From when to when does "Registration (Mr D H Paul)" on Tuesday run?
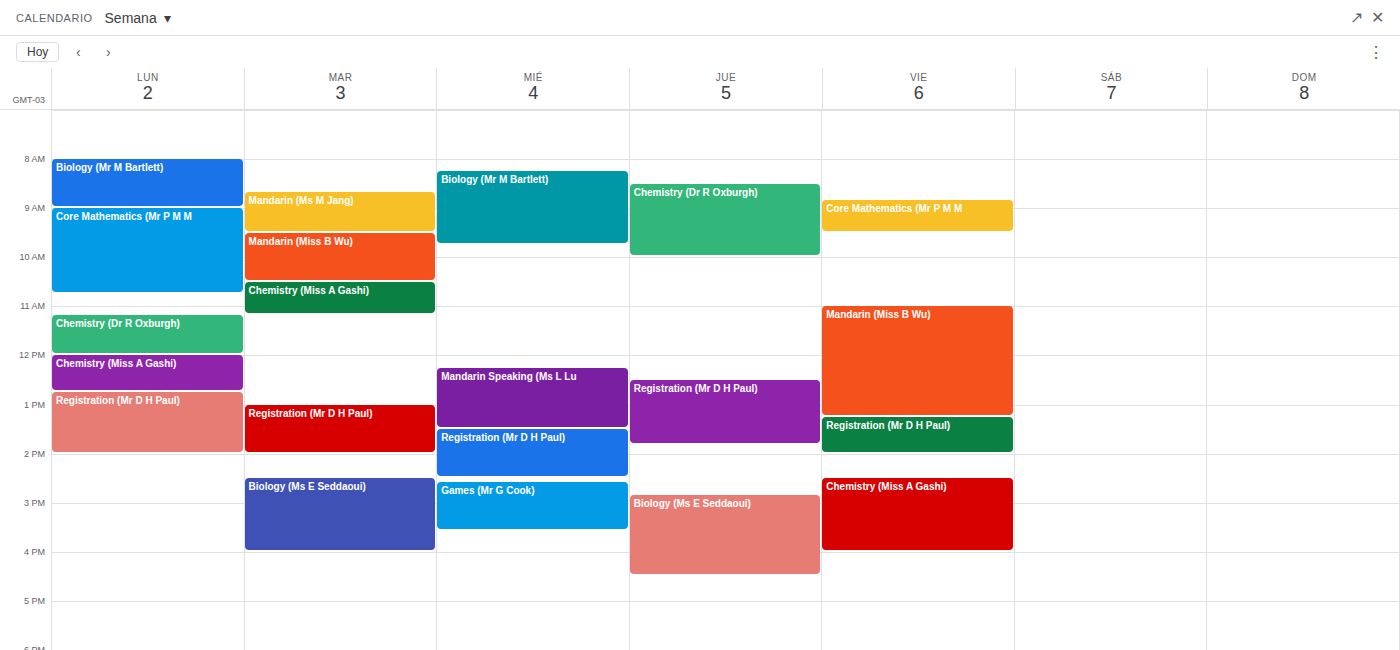
13:00 to 14:00